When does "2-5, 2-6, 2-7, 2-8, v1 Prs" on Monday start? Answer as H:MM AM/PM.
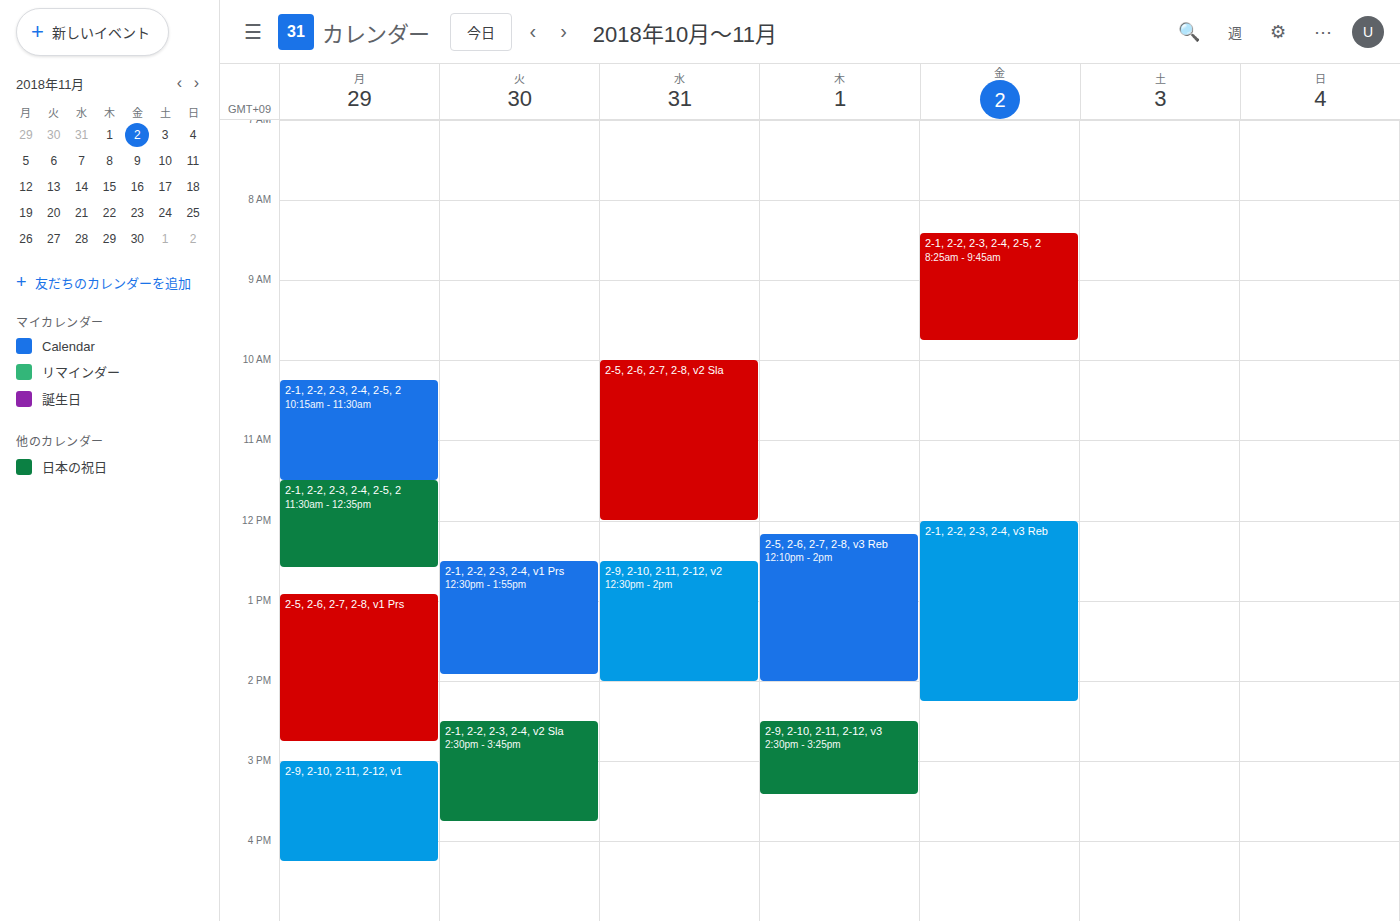
12:55 PM